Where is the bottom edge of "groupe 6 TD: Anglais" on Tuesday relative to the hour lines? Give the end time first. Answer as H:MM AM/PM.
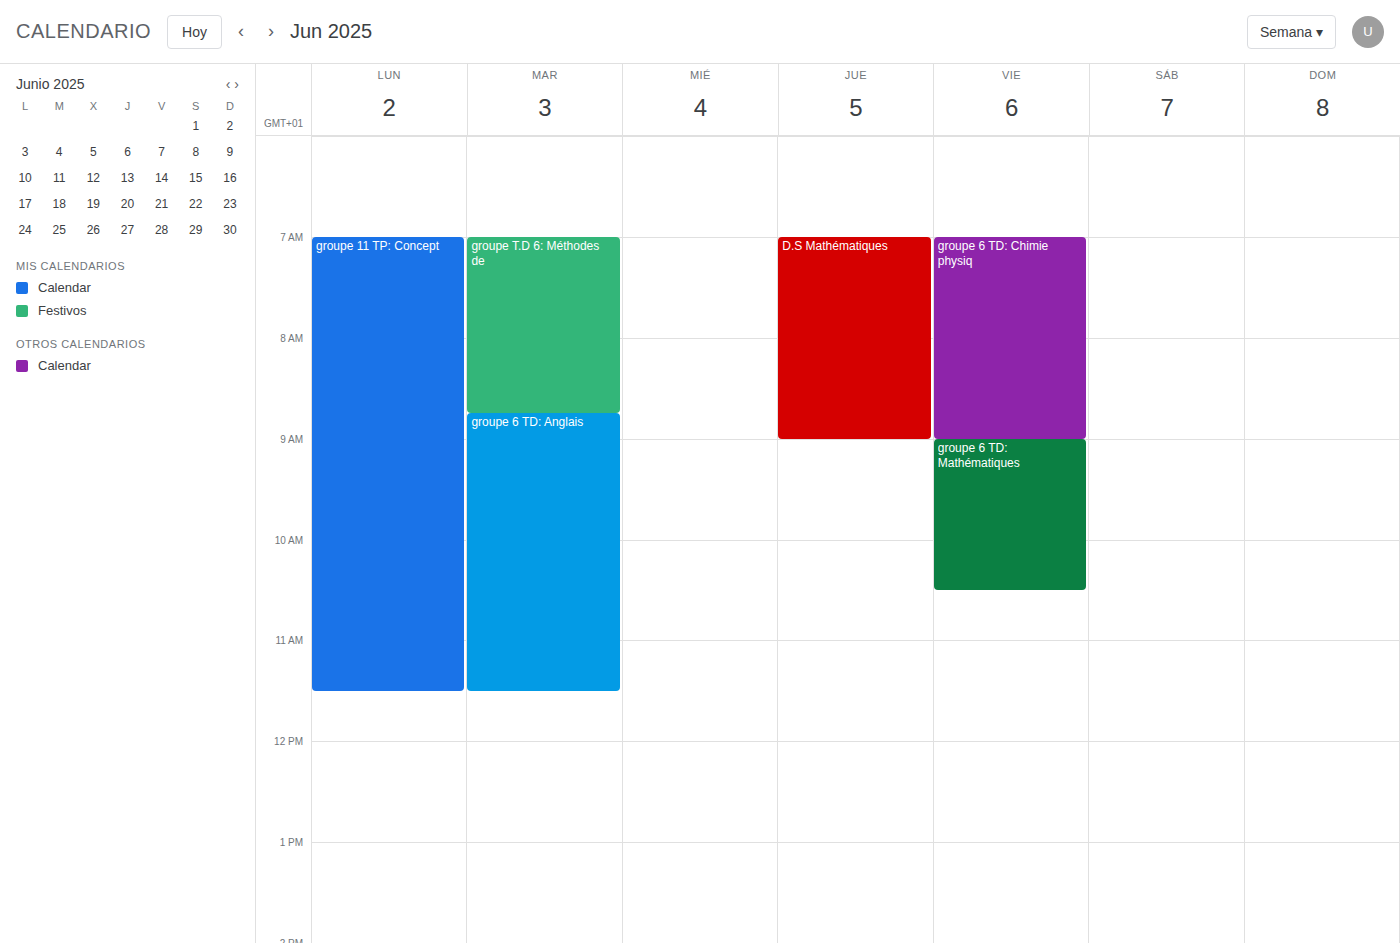
11:30 AM -- halfway between the 11 AM and 12 PM lines.